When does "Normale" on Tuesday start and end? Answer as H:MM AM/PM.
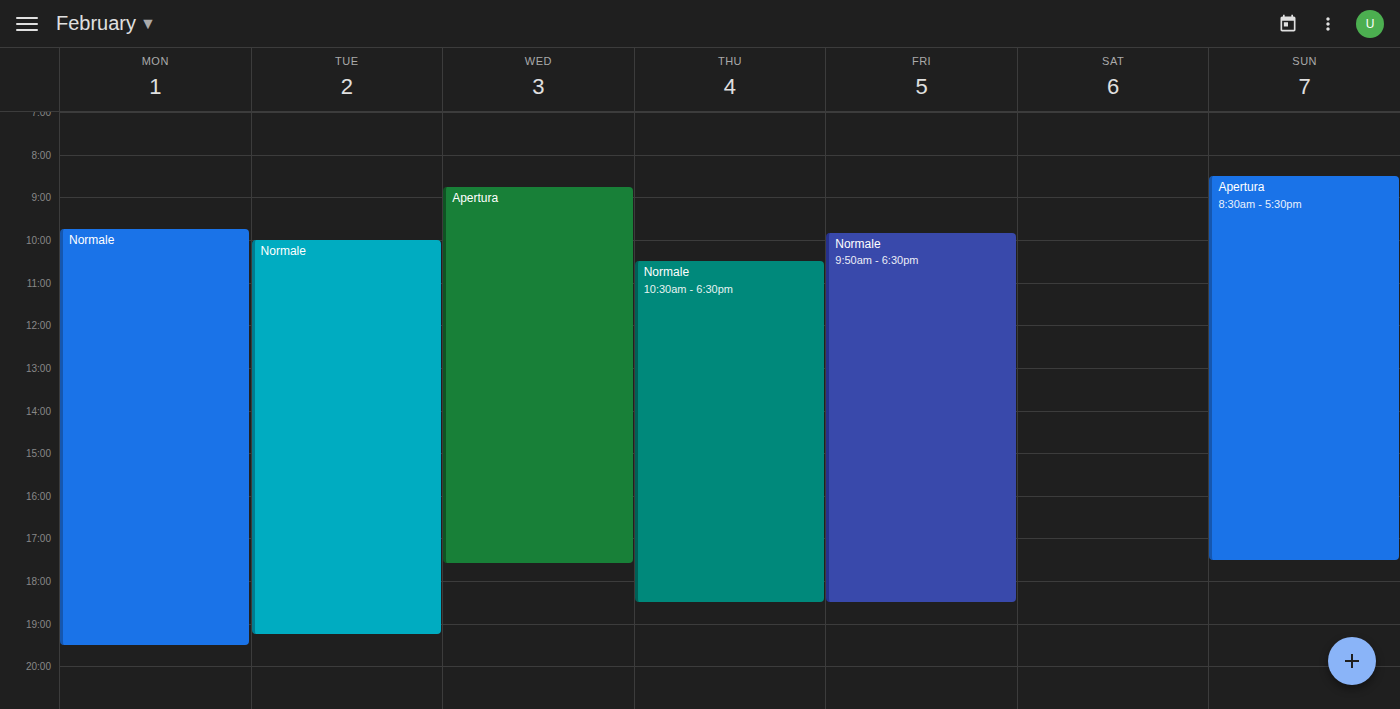
10:00 AM to 7:15 PM